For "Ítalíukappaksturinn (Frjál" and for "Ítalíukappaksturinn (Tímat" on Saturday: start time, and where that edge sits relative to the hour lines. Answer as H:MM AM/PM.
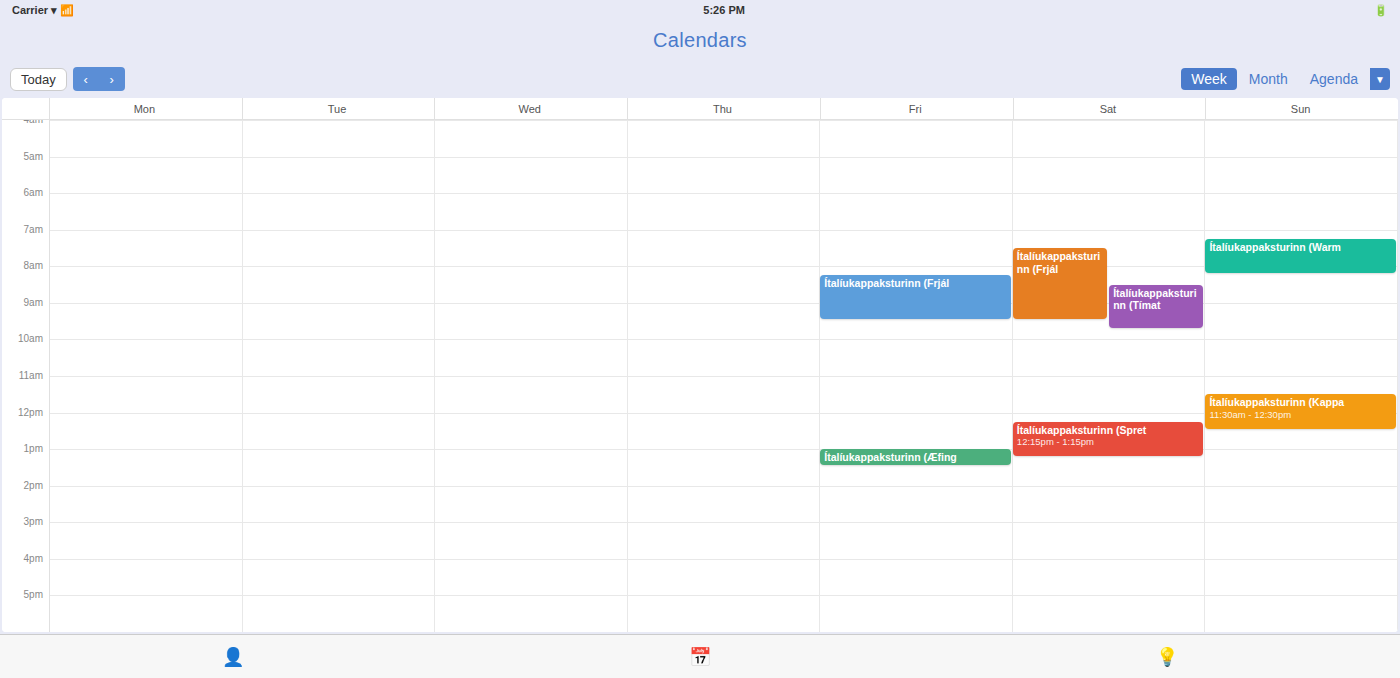
"Ítalíukappaksturinn (Frjál": 7:30 AM, halfway between the 7 AM and 8 AM lines. "Ítalíukappaksturinn (Tímat": 8:30 AM, halfway between the 8 AM and 9 AM lines.